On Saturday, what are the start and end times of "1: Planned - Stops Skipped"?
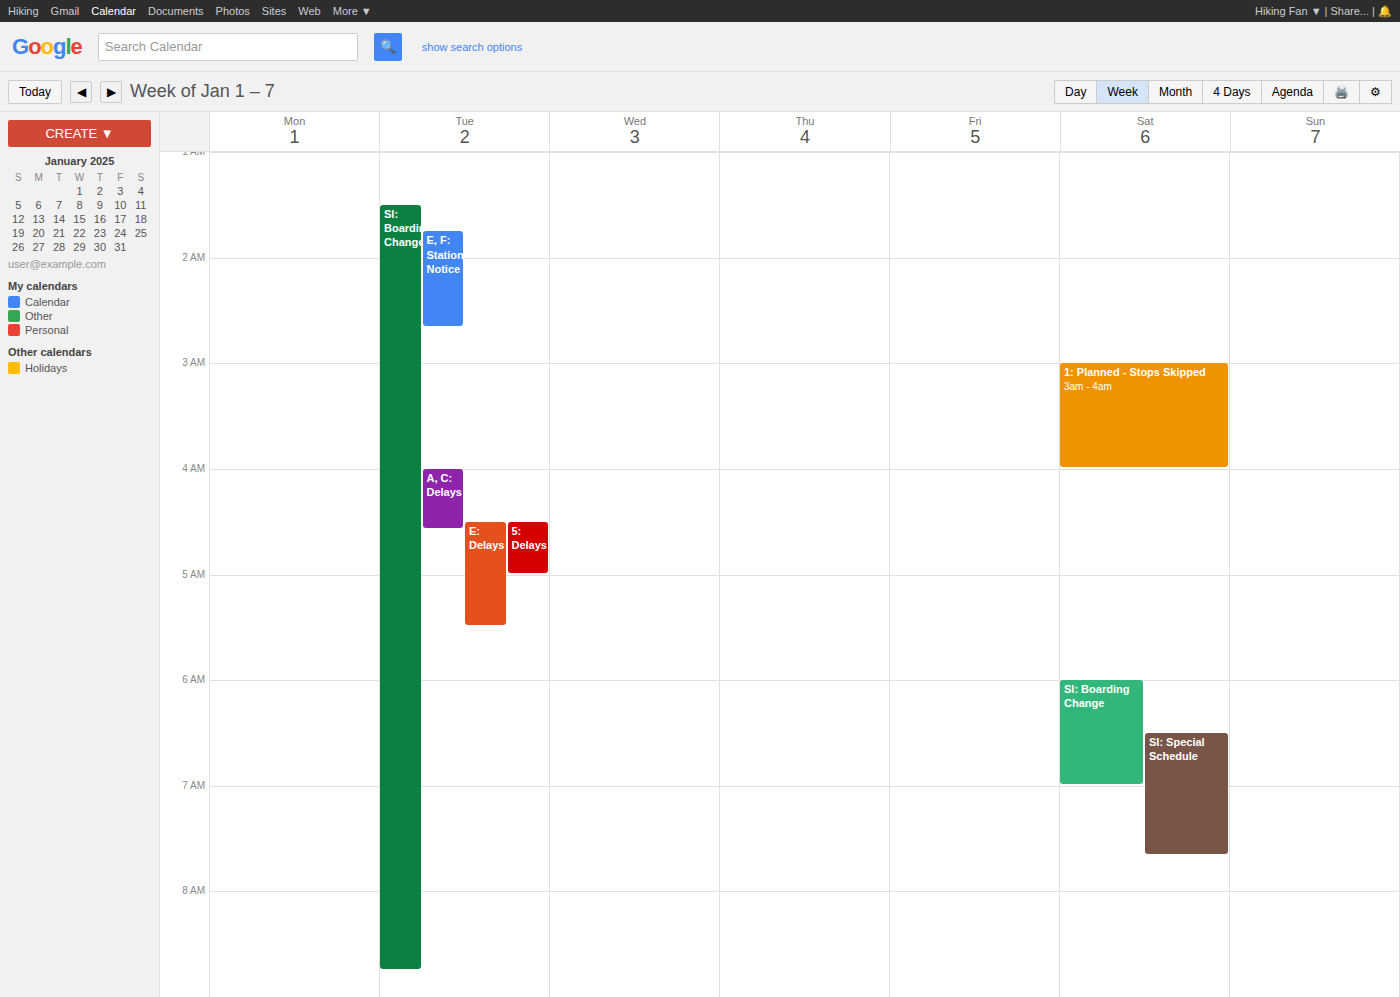
03:00 to 04:00